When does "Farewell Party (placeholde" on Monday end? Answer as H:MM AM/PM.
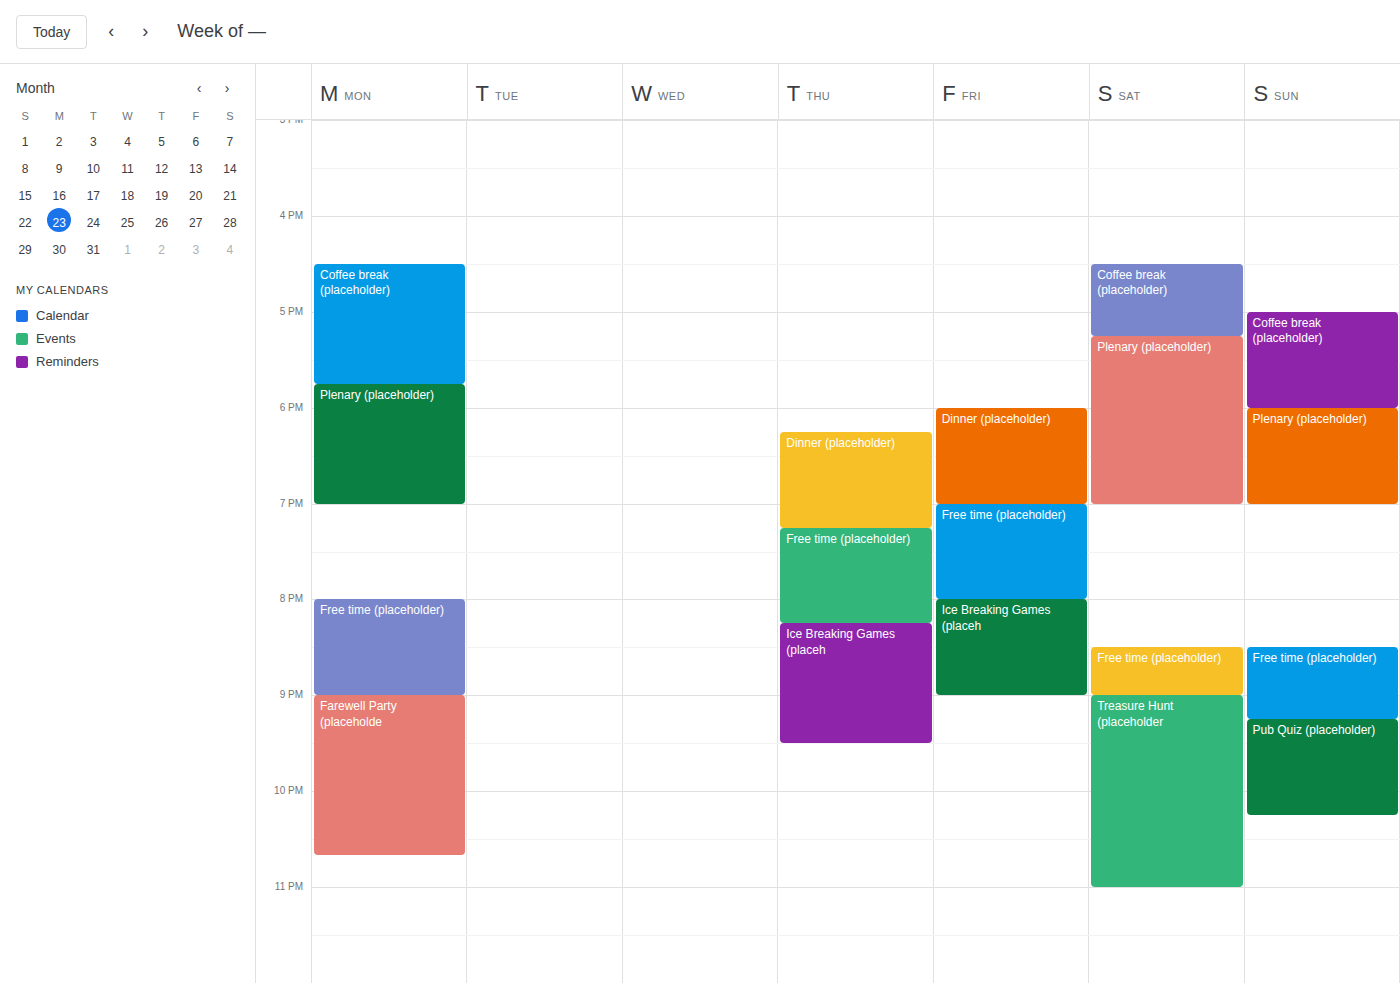
10:40 PM